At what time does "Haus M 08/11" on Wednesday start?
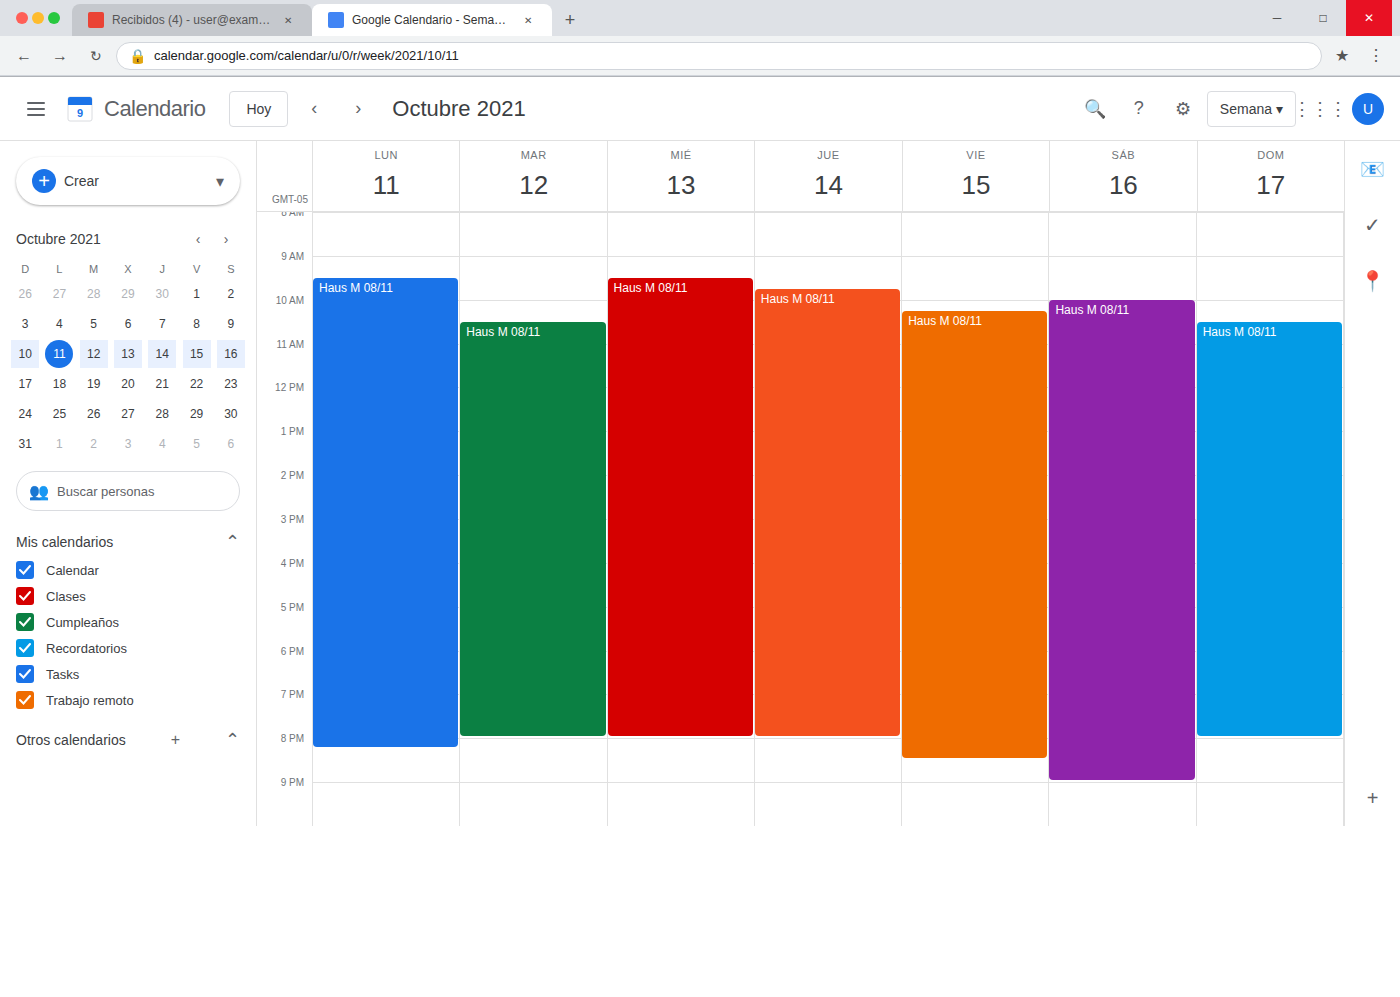
9:30 AM